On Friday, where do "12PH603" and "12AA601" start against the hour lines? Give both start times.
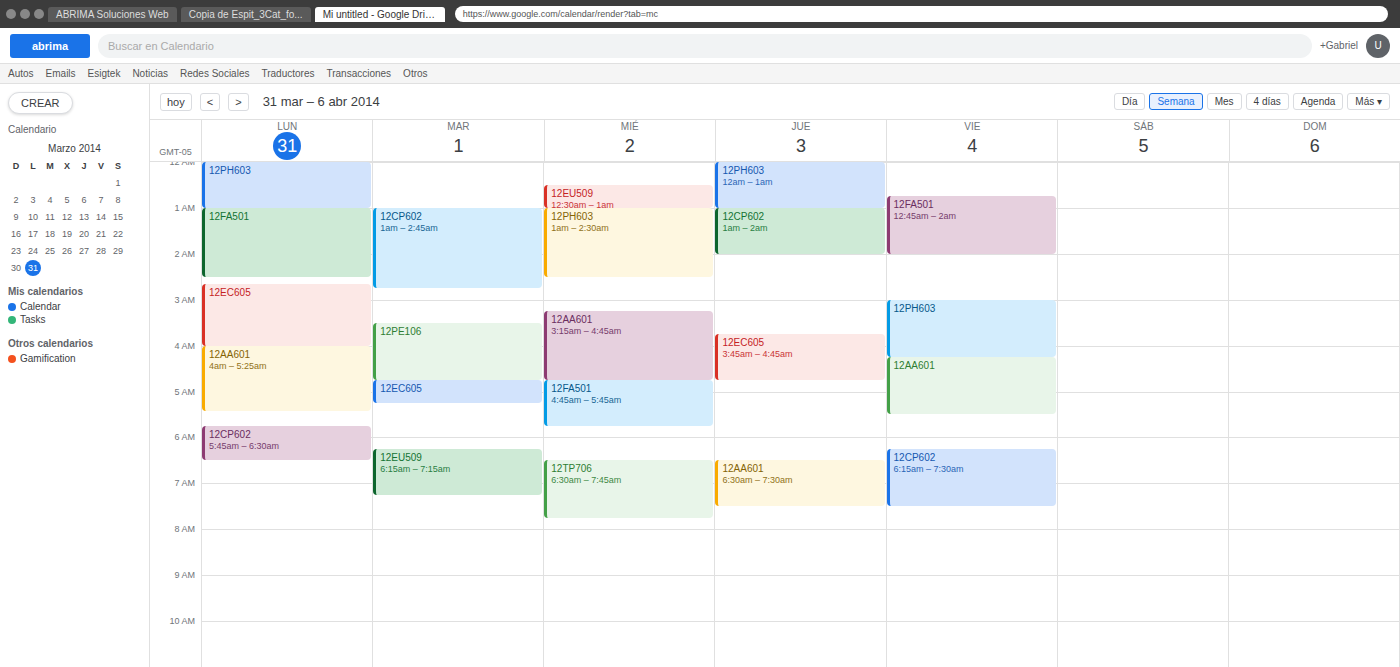
"12PH603": 3:00 AM, exactly on the 3 AM line. "12AA601": 4:15 AM, neither: a quarter of the way from the 4 AM line to the 5 AM line.